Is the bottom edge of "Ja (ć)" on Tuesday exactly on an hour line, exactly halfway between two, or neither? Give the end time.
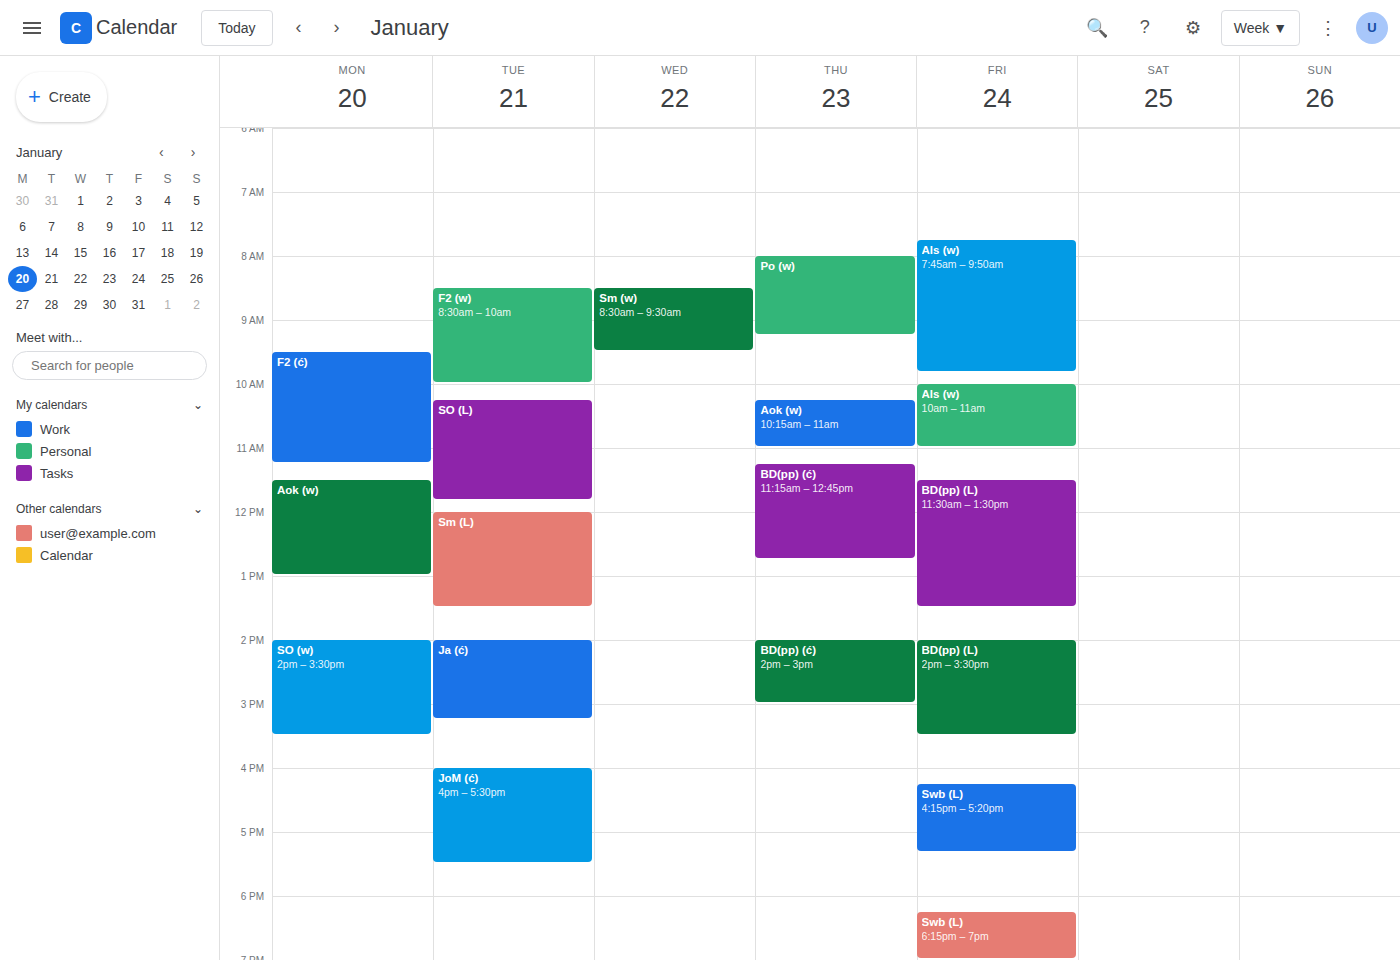
3:15 PM -- neither: a quarter of the way from the 3 PM line to the 4 PM line.